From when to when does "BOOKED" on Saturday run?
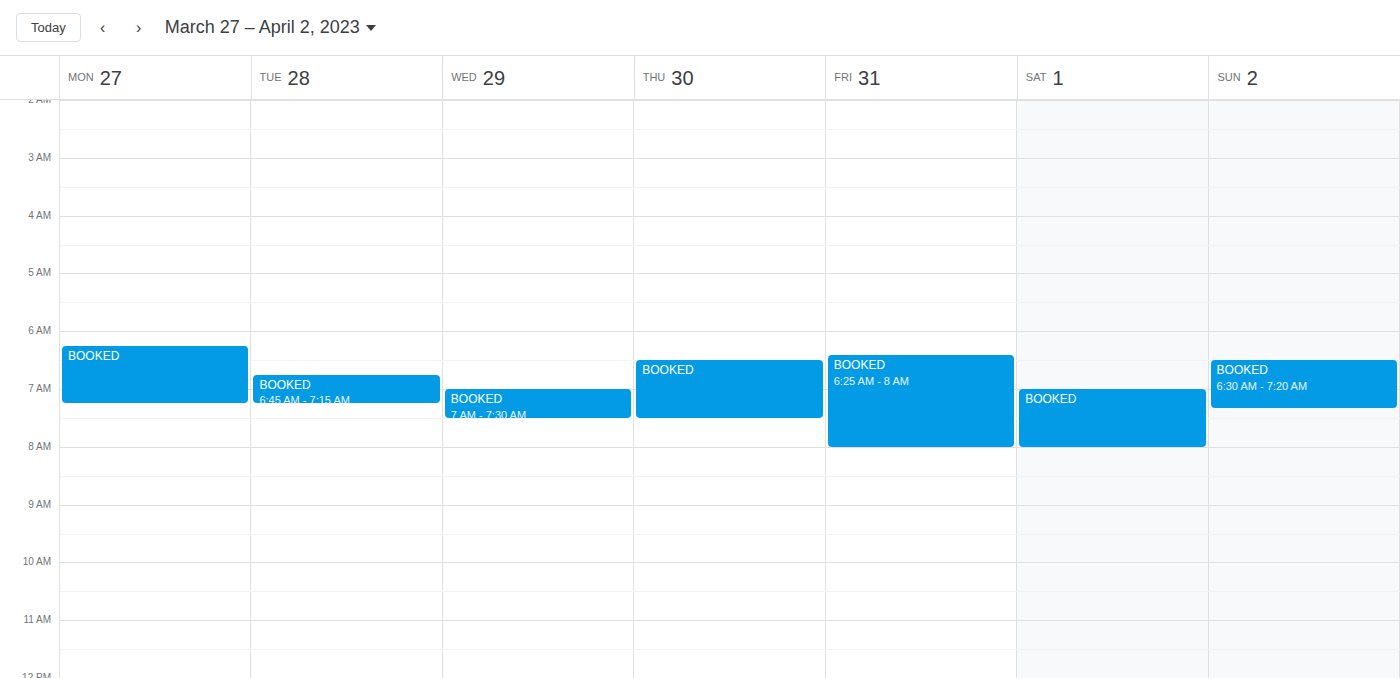
7:00 AM to 8:00 AM